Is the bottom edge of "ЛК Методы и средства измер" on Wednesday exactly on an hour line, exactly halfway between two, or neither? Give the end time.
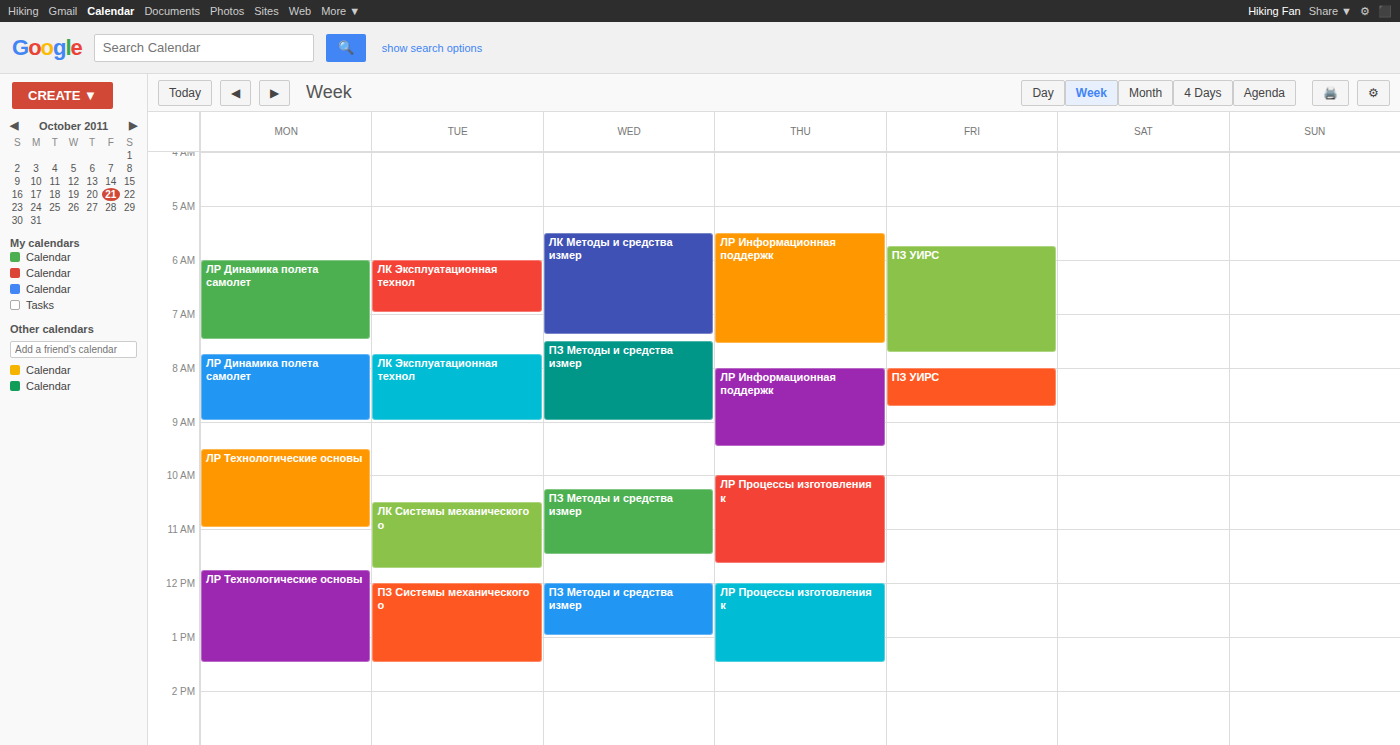
7:25 AM -- neither: 25 minutes below the 7 AM line and 35 minutes above the 8 AM line.